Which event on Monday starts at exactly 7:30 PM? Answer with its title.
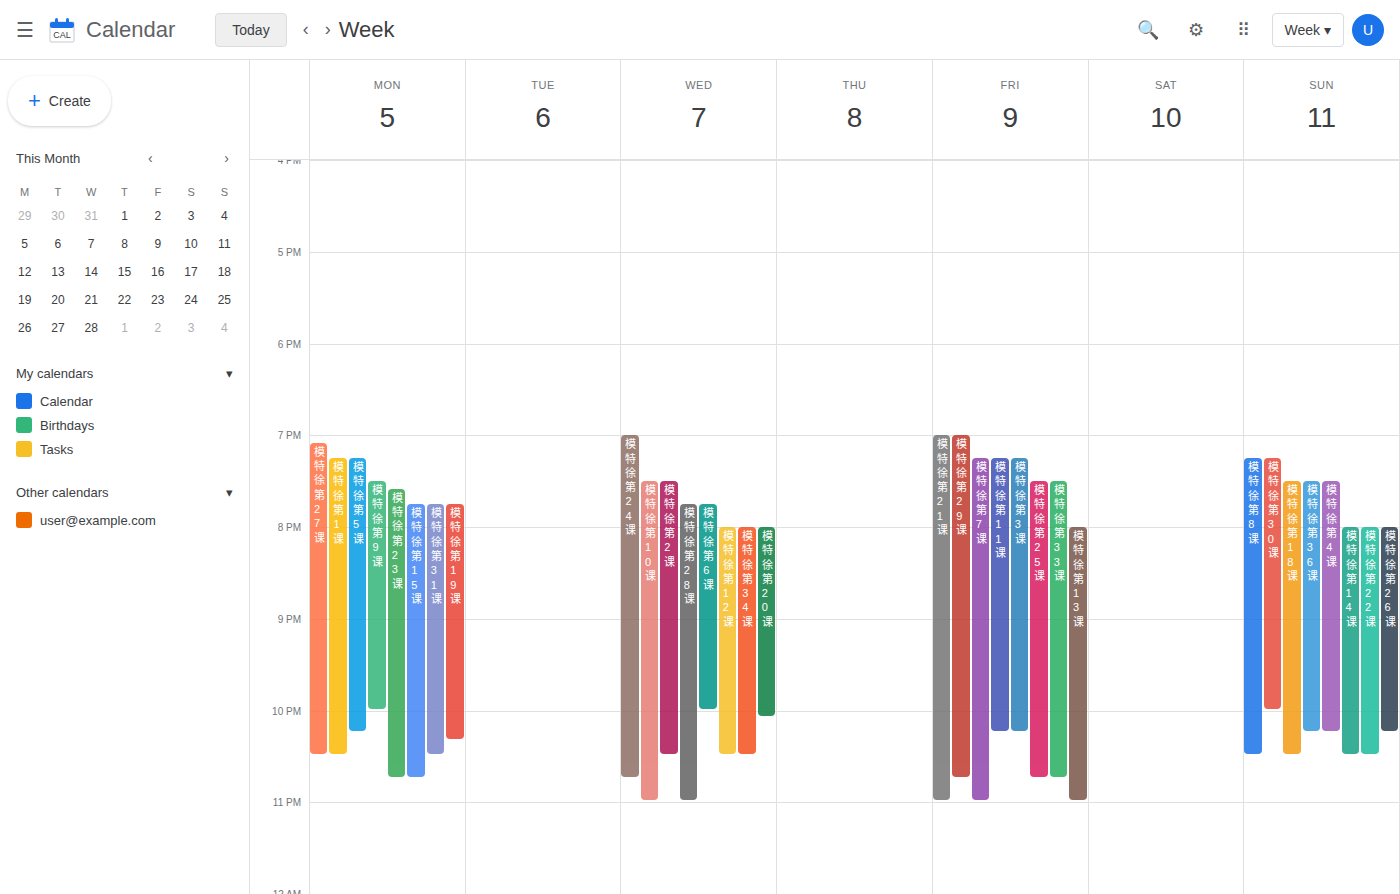
"模特徐 第9课"